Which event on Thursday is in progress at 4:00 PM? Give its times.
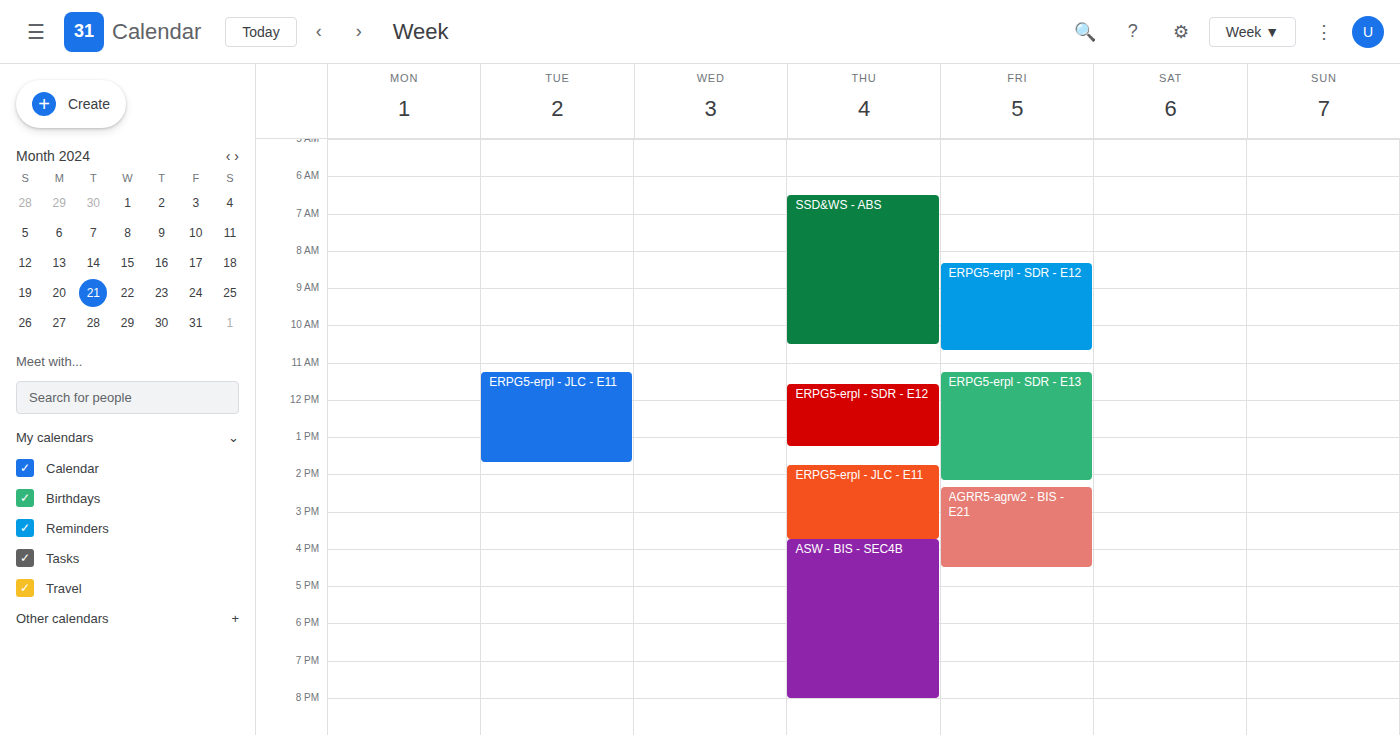
"ASW - BIS - SEC4B", 3:45 PM to 8:00 PM